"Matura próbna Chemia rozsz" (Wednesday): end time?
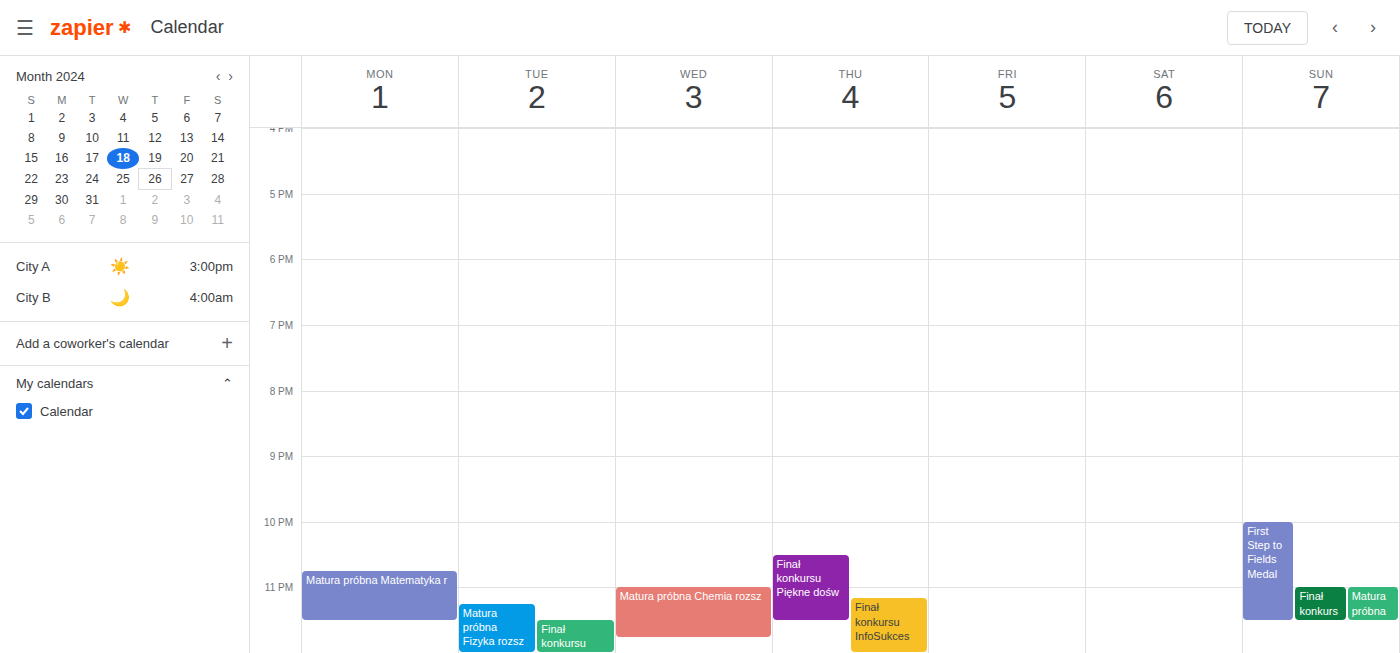
11:45 PM